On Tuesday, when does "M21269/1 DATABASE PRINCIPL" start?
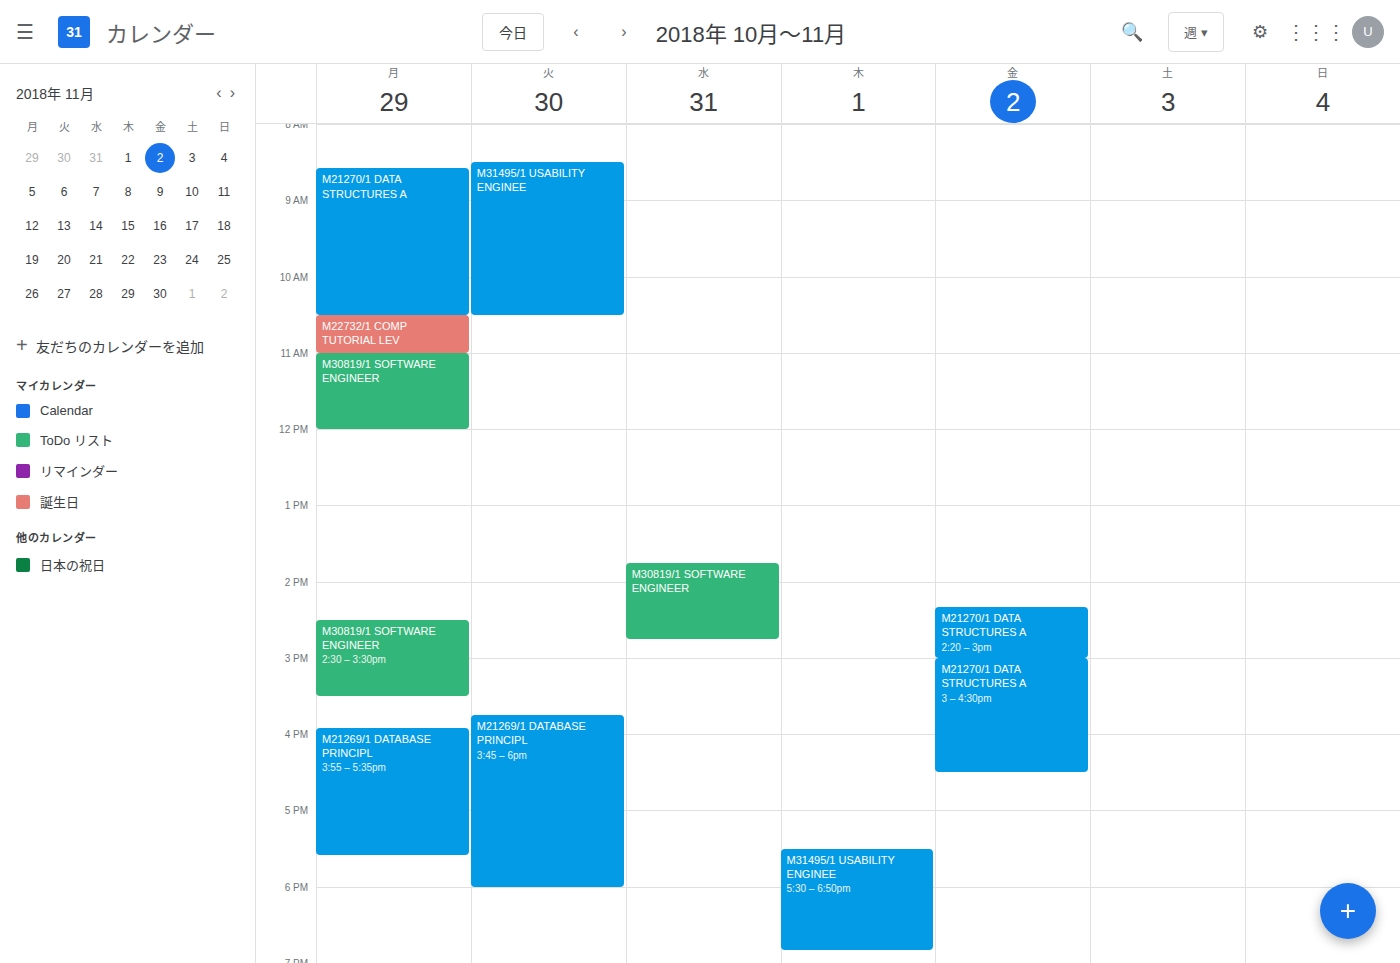
3:45 PM